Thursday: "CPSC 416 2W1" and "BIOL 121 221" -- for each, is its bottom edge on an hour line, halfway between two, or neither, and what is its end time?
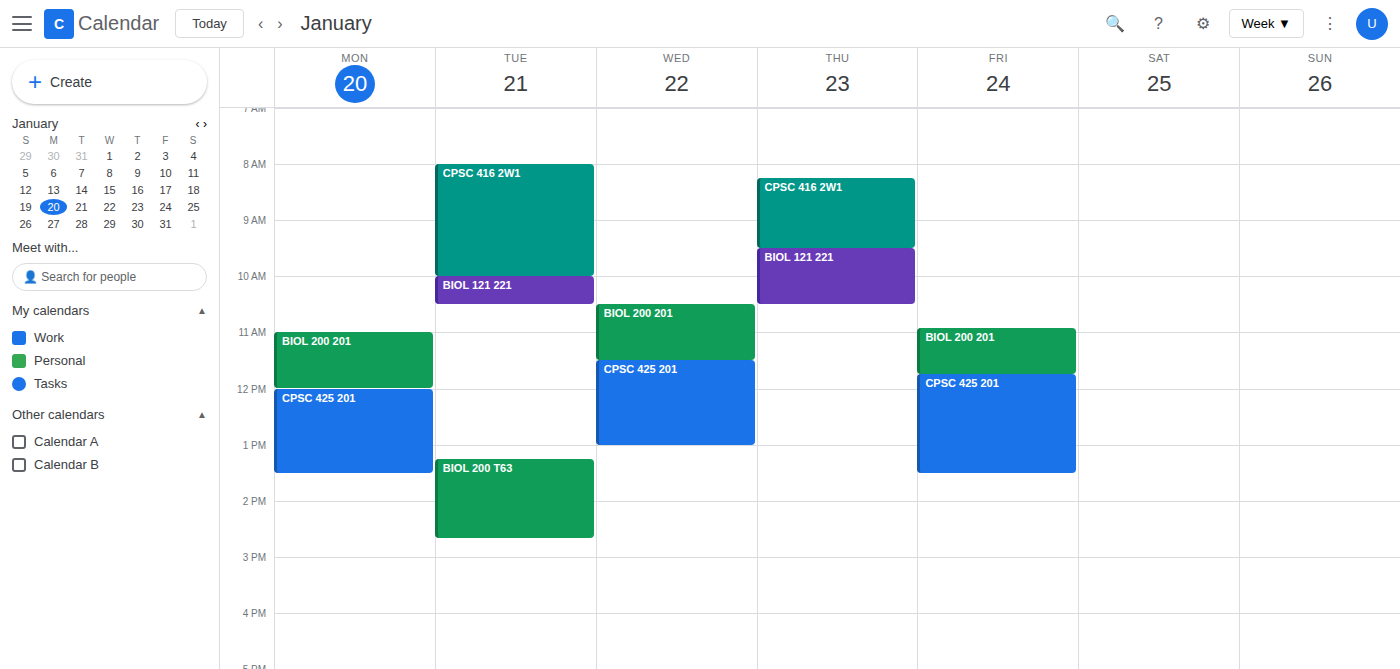
"CPSC 416 2W1": 9:30 AM, halfway between the 9 AM and 10 AM lines. "BIOL 121 221": 10:30 AM, halfway between the 10 AM and 11 AM lines.